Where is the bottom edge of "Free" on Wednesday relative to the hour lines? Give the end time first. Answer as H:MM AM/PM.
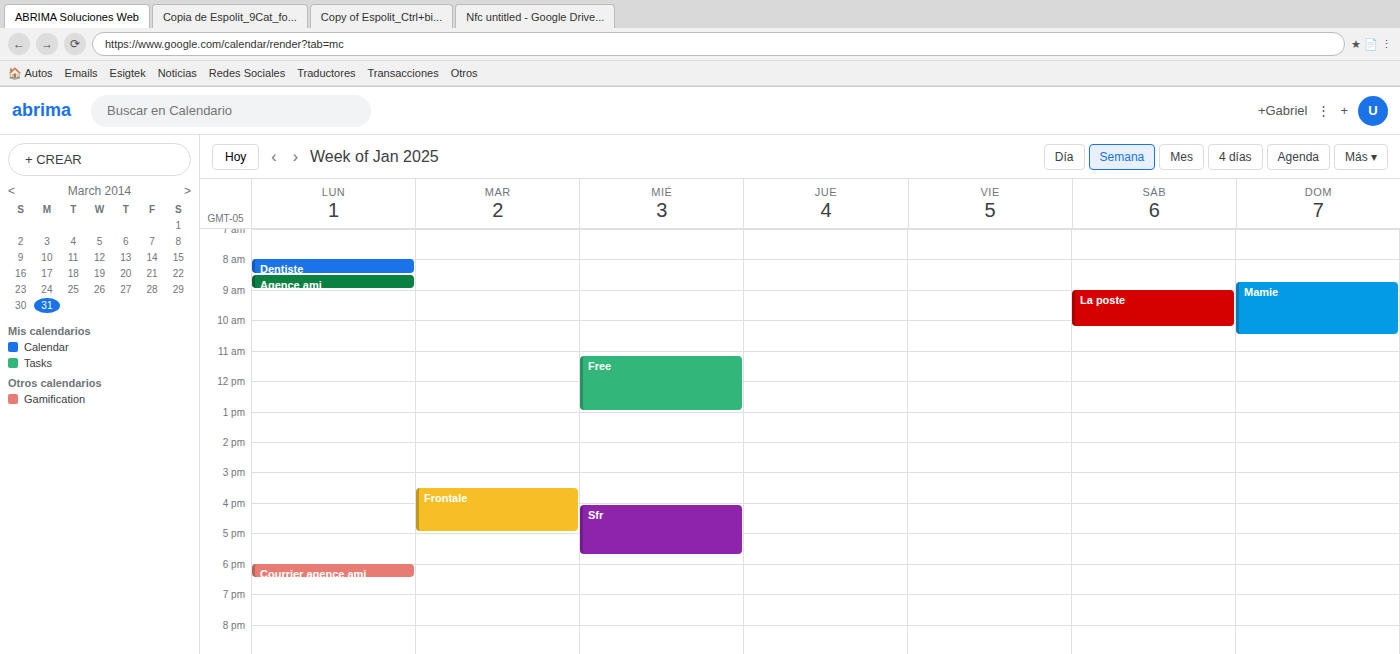
1:00 PM -- exactly on the 1 PM line.